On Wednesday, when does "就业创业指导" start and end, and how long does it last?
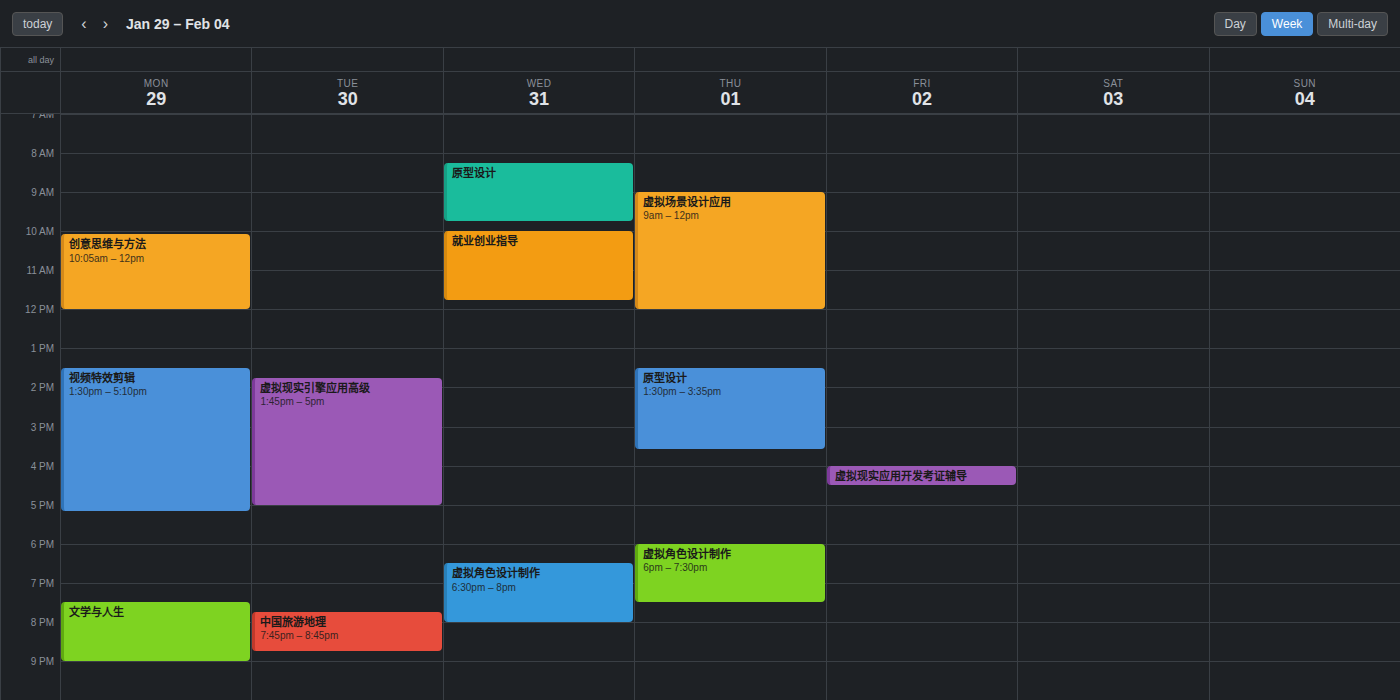
10:00 AM to 11:45 AM, 1 hour 45 minutes